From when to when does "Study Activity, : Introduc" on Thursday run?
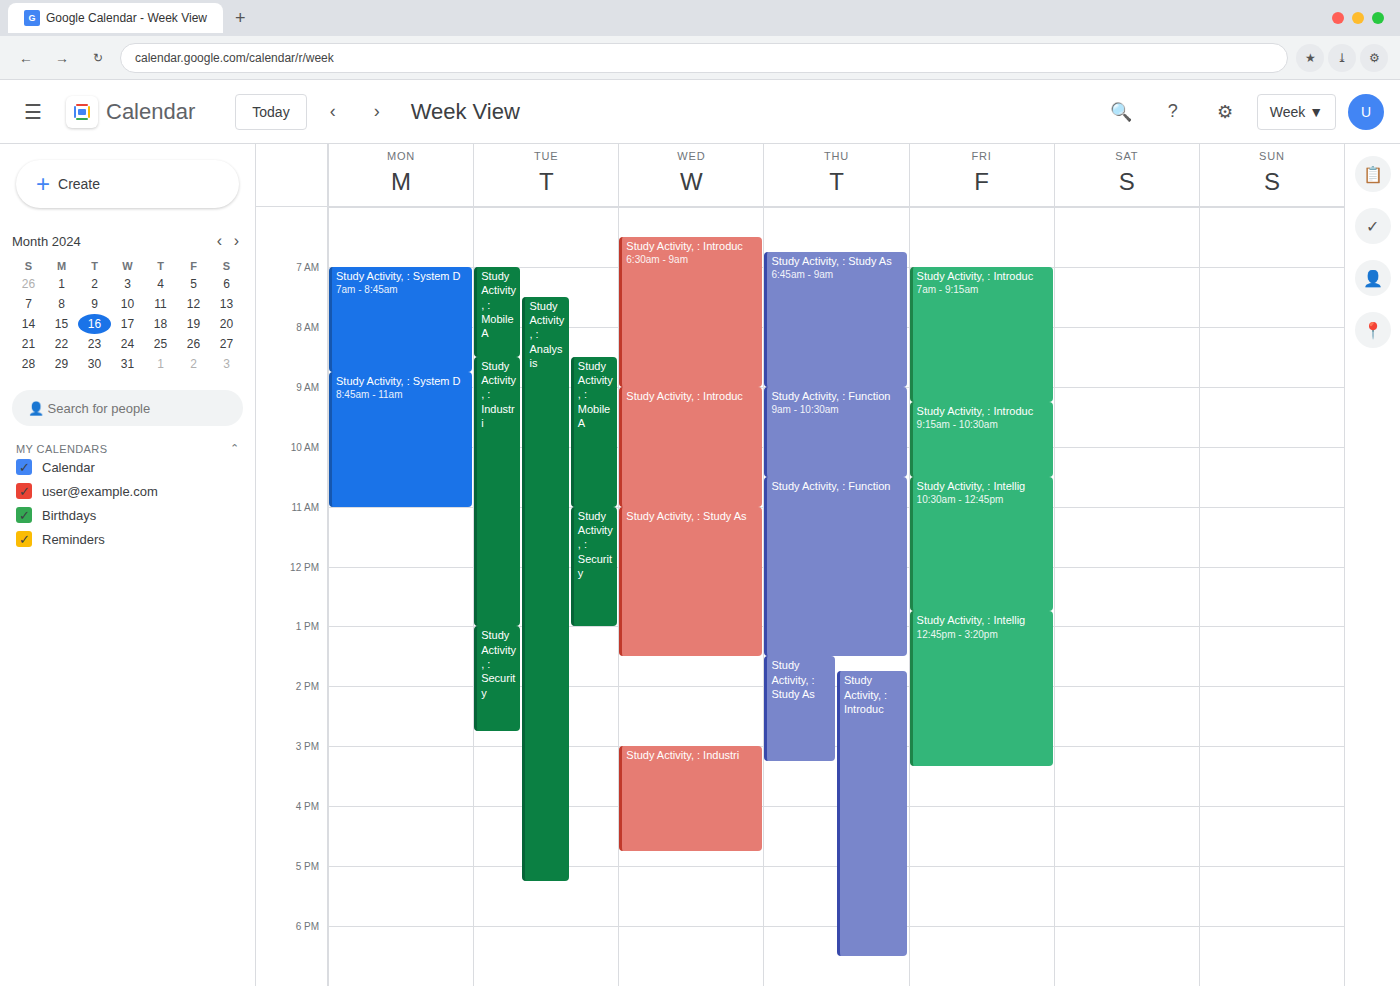
1:45 PM to 6:30 PM